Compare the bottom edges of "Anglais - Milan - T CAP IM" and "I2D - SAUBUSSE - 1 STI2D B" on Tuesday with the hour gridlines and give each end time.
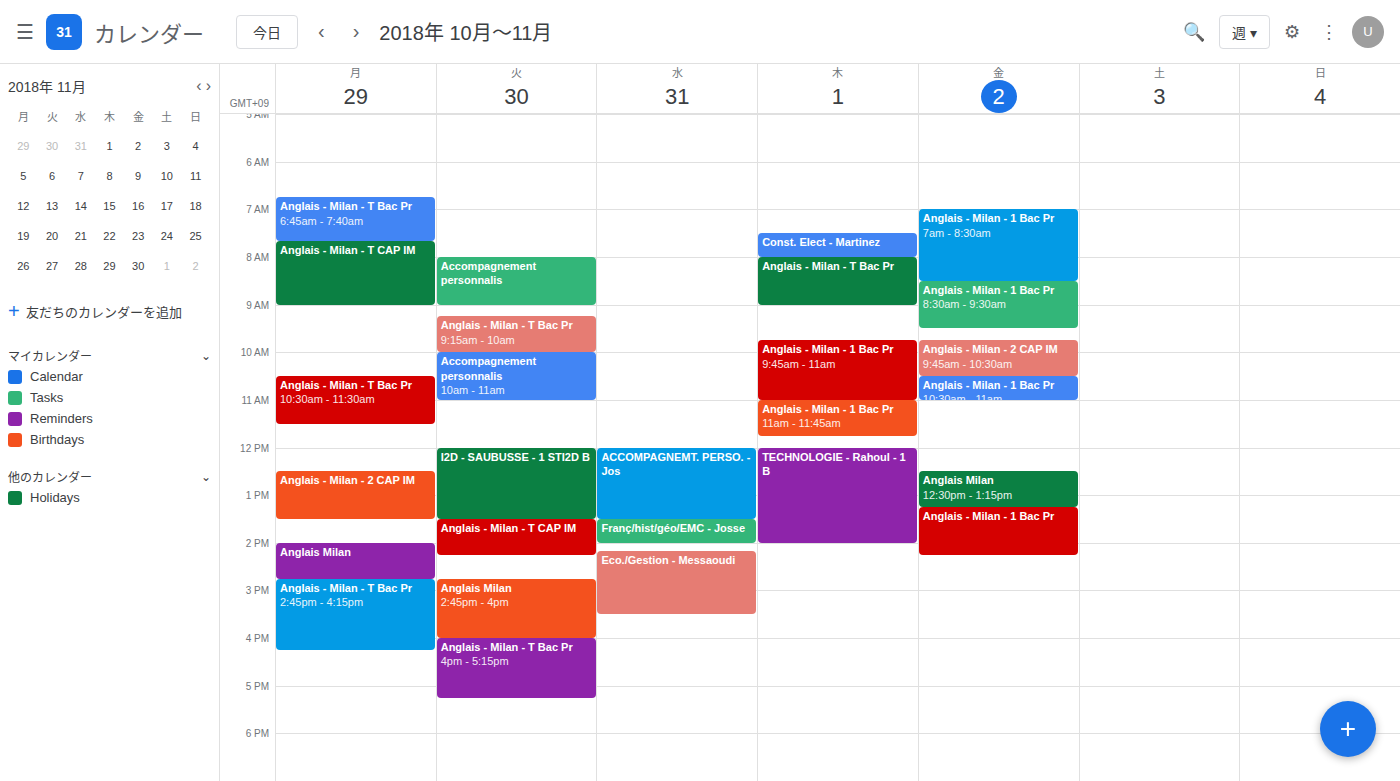
"Anglais - Milan - T CAP IM": 2:15 PM, neither: a quarter of the way from the 2 PM line to the 3 PM line. "I2D - SAUBUSSE - 1 STI2D B": 1:30 PM, halfway between the 1 PM and 2 PM lines.